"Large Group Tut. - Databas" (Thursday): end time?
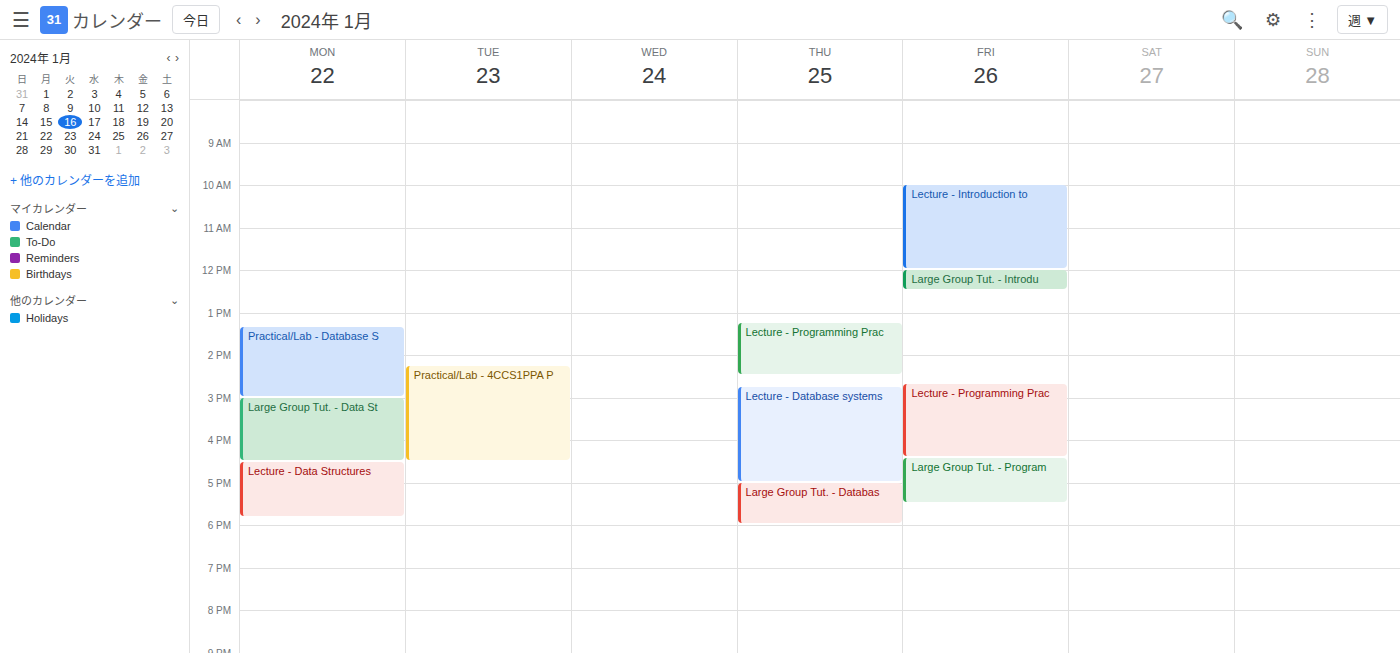
18:00